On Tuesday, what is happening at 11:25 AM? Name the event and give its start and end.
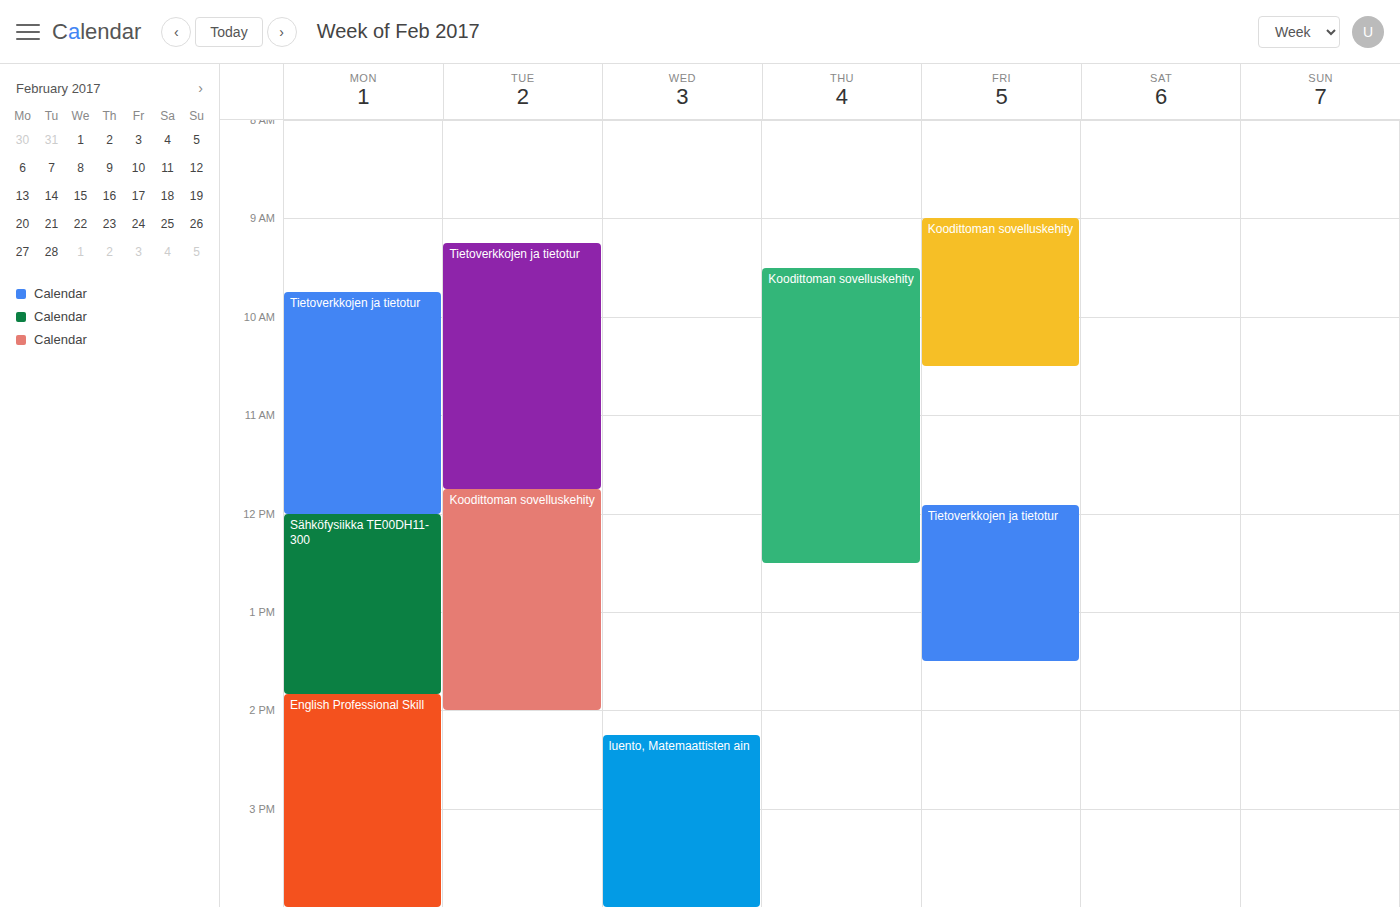
"Tietoverkkojen ja tietotur", 9:15 AM to 11:45 AM